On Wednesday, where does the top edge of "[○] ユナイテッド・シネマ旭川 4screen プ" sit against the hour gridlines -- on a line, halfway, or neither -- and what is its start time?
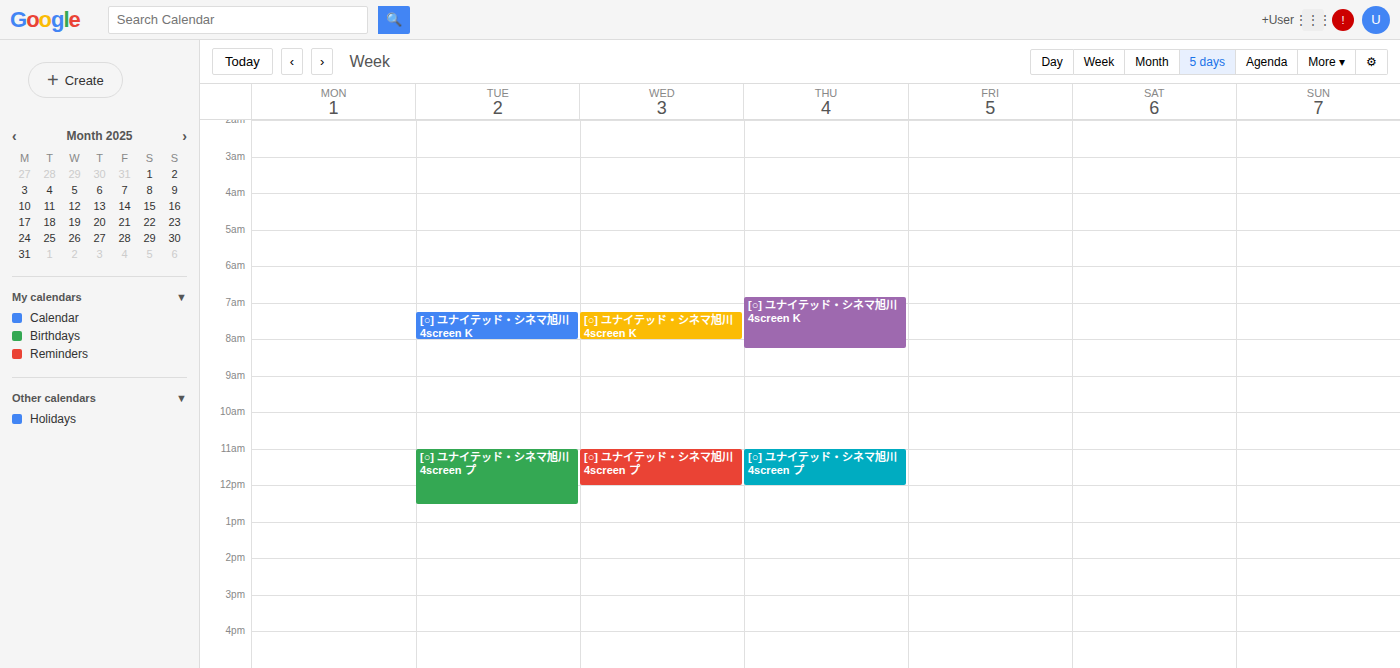
11:00 AM -- exactly on the 11 AM line.